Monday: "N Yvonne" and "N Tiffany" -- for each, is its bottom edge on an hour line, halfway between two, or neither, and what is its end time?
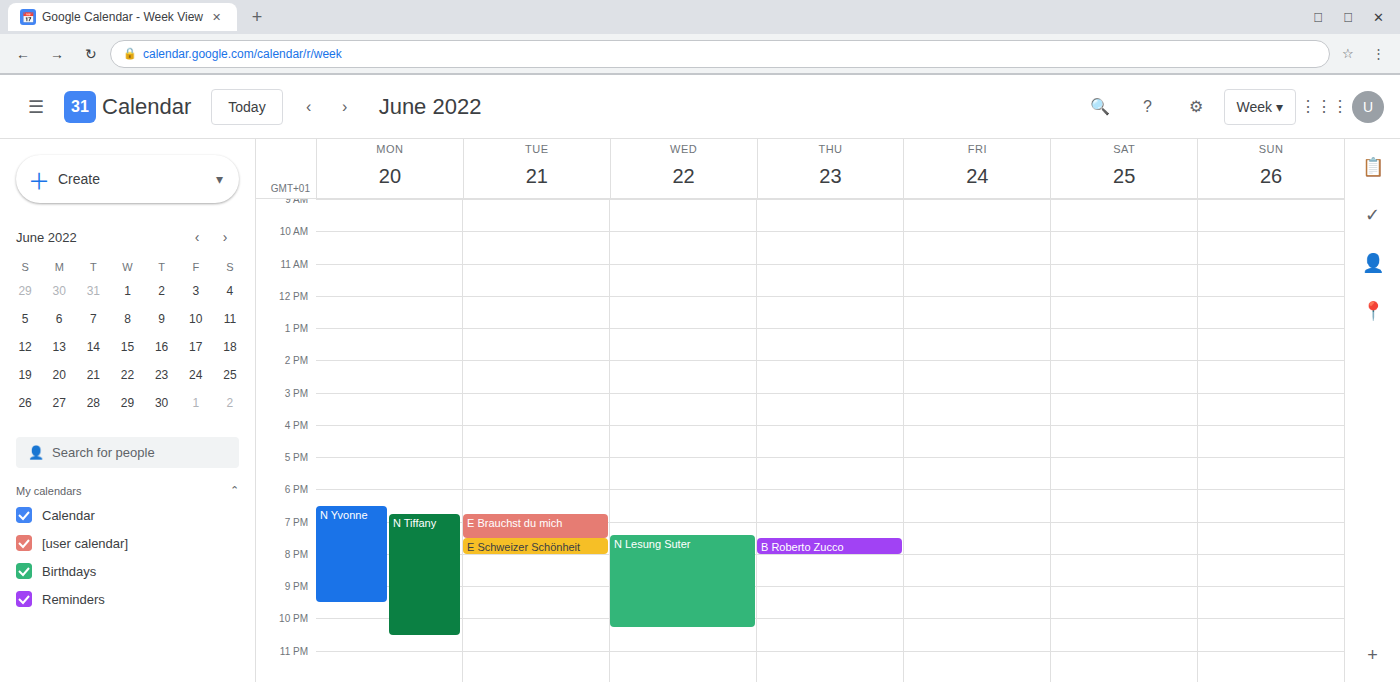
"N Yvonne": 9:30 PM, halfway between the 9 PM and 10 PM lines. "N Tiffany": 10:30 PM, halfway between the 10 PM and 11 PM lines.